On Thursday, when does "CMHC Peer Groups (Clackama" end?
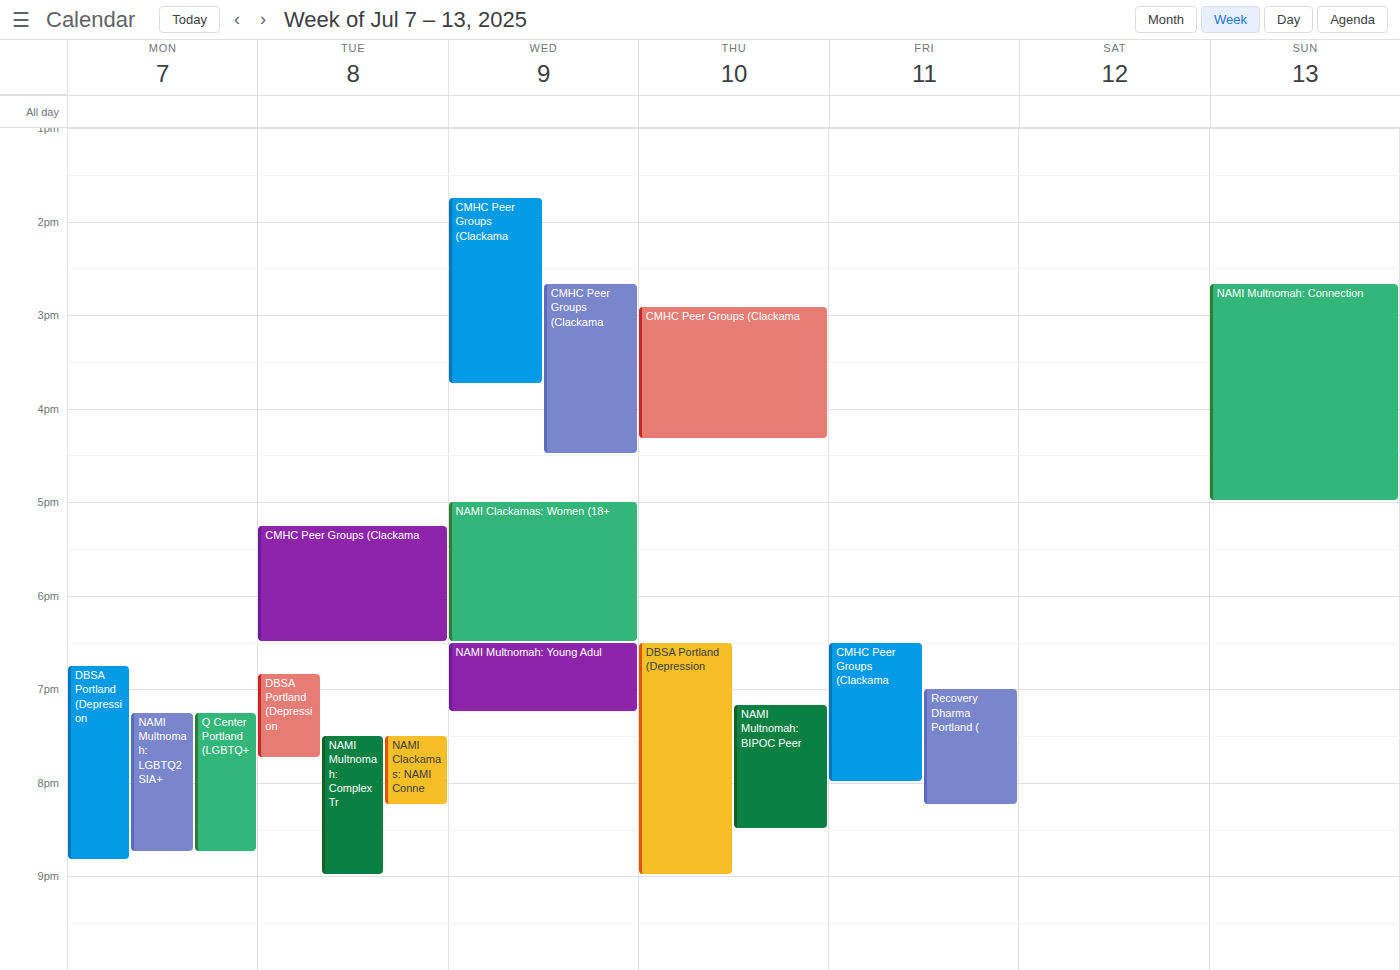
16:20